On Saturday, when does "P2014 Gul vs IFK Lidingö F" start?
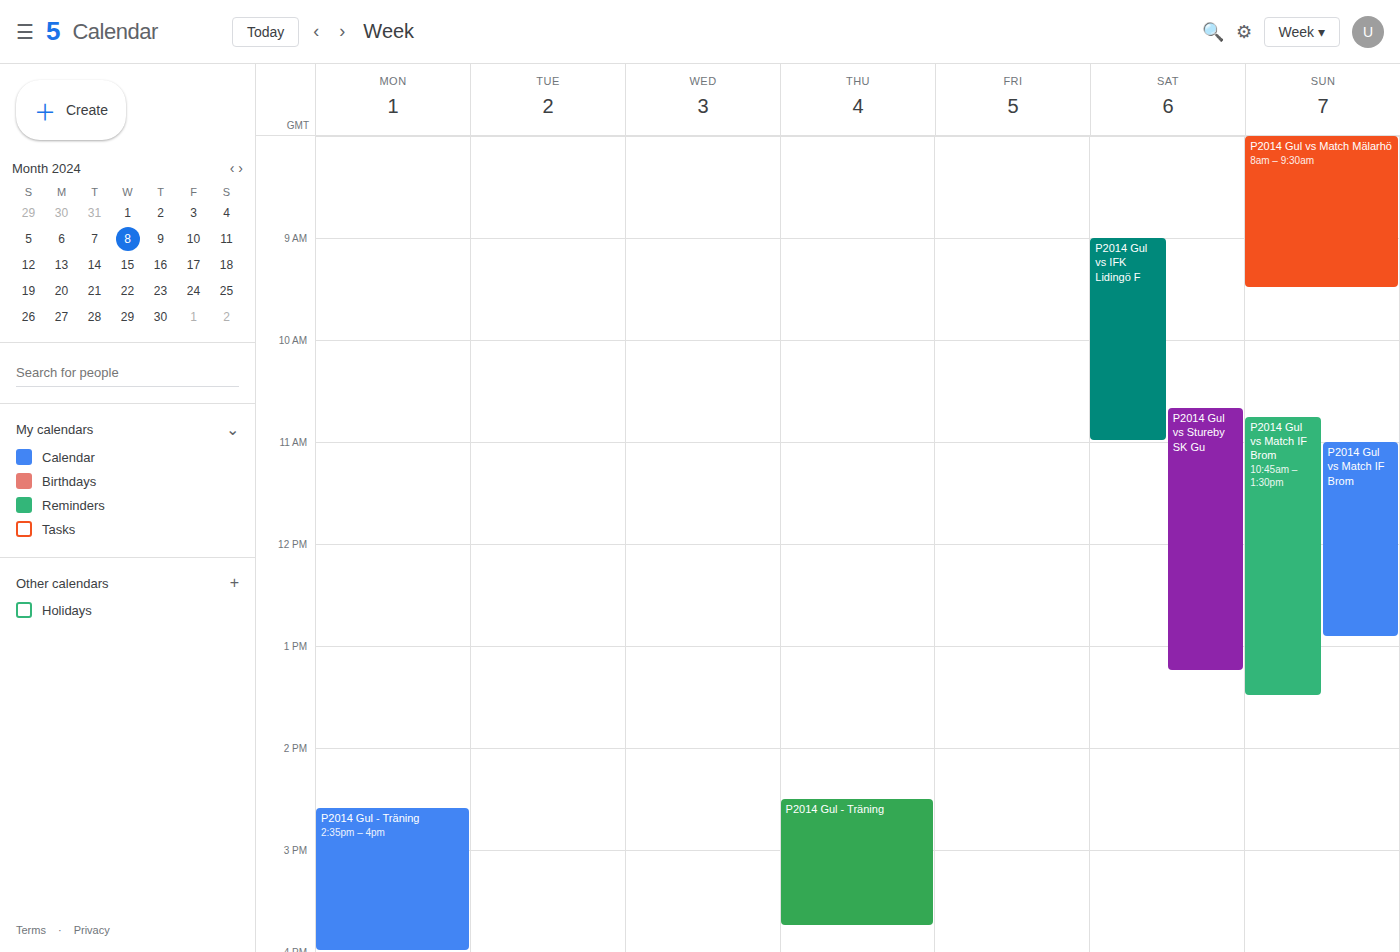
9:00 AM